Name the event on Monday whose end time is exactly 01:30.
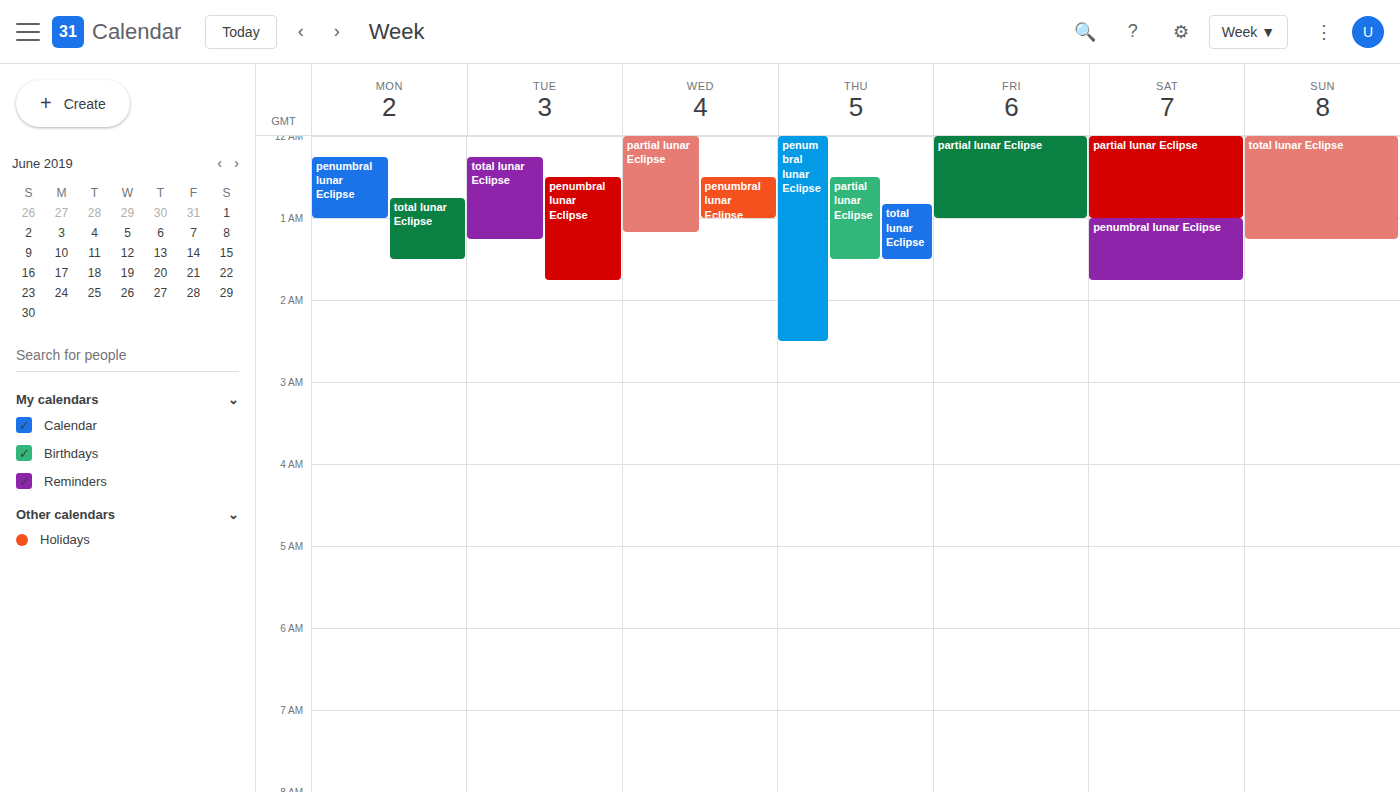
"total lunar Eclipse"